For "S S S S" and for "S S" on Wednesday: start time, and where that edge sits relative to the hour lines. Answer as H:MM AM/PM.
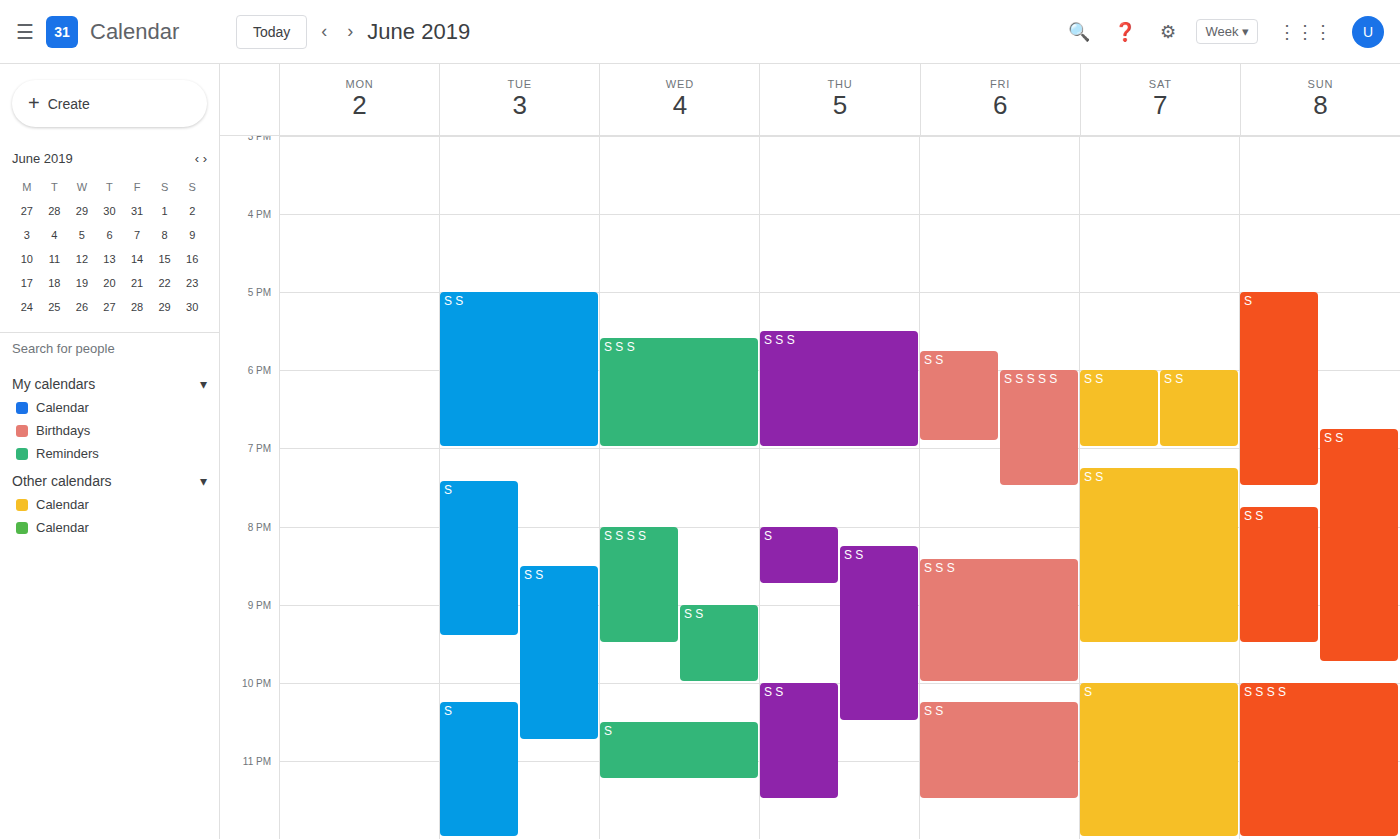
"S S S S": 8:00 PM, exactly on the 8 PM line. "S S": 9:00 PM, exactly on the 9 PM line.